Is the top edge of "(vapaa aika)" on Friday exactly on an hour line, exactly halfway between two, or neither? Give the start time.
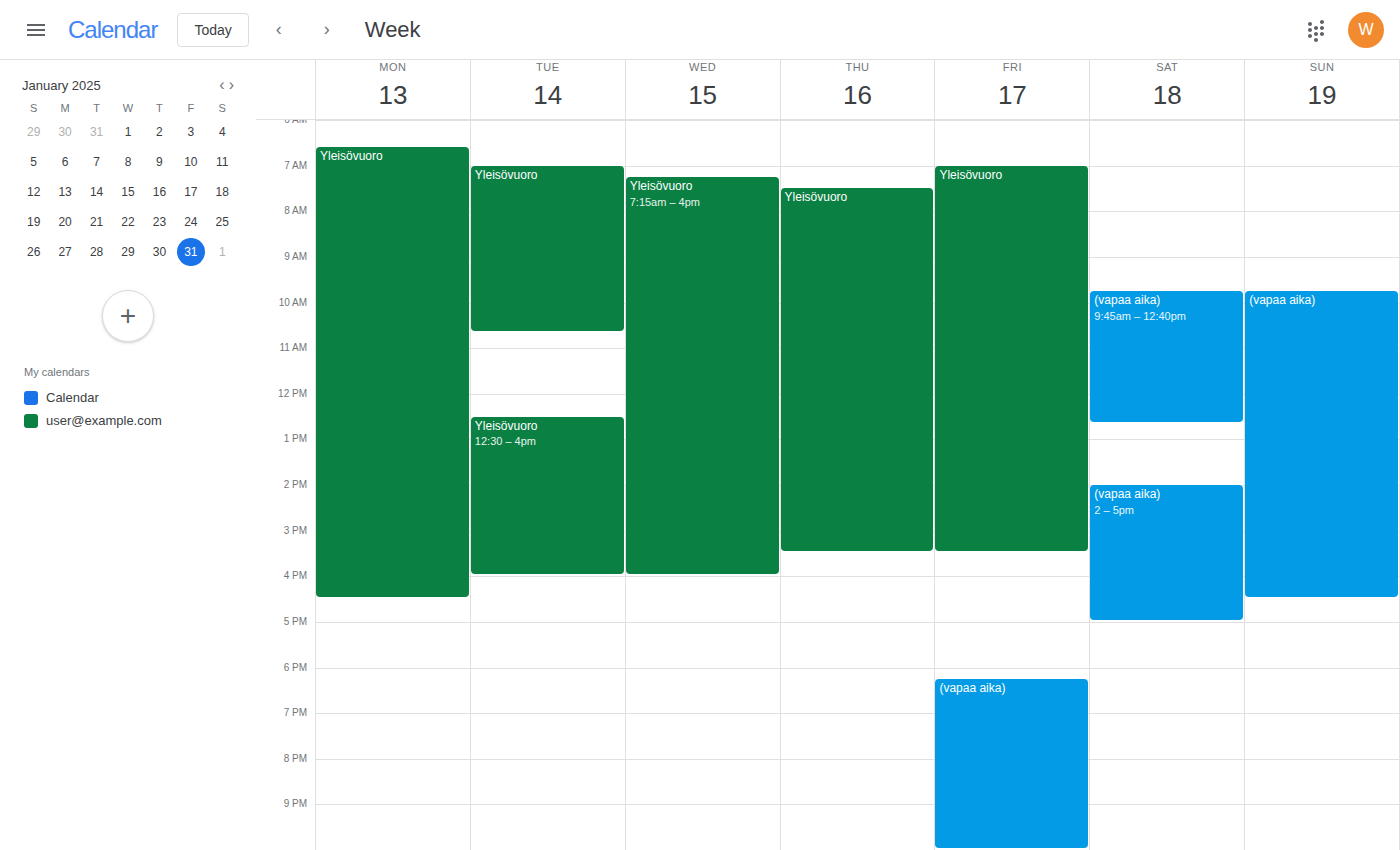
6:15 PM -- neither: a quarter of the way from the 6 PM line to the 7 PM line.